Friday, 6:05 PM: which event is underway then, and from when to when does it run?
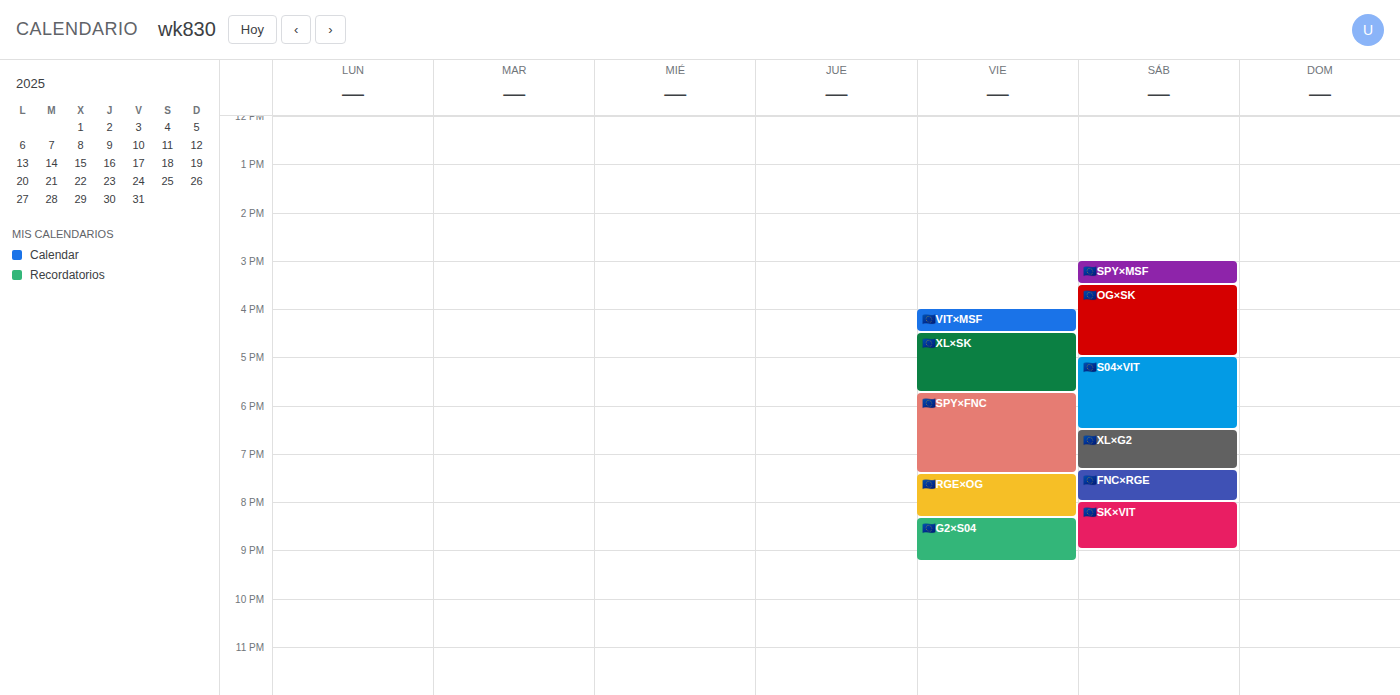
"🇪🇺SPY×FNC", 5:45 PM to 7:25 PM